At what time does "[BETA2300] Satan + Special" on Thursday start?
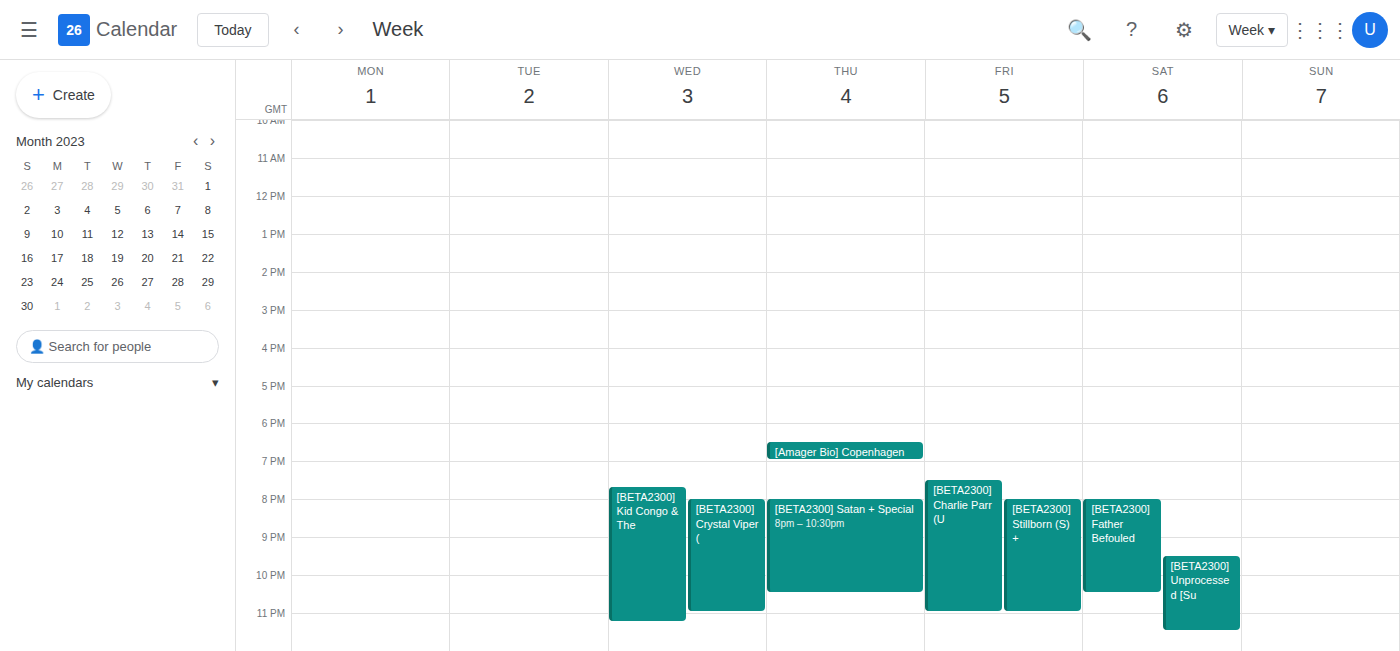
8:00 PM